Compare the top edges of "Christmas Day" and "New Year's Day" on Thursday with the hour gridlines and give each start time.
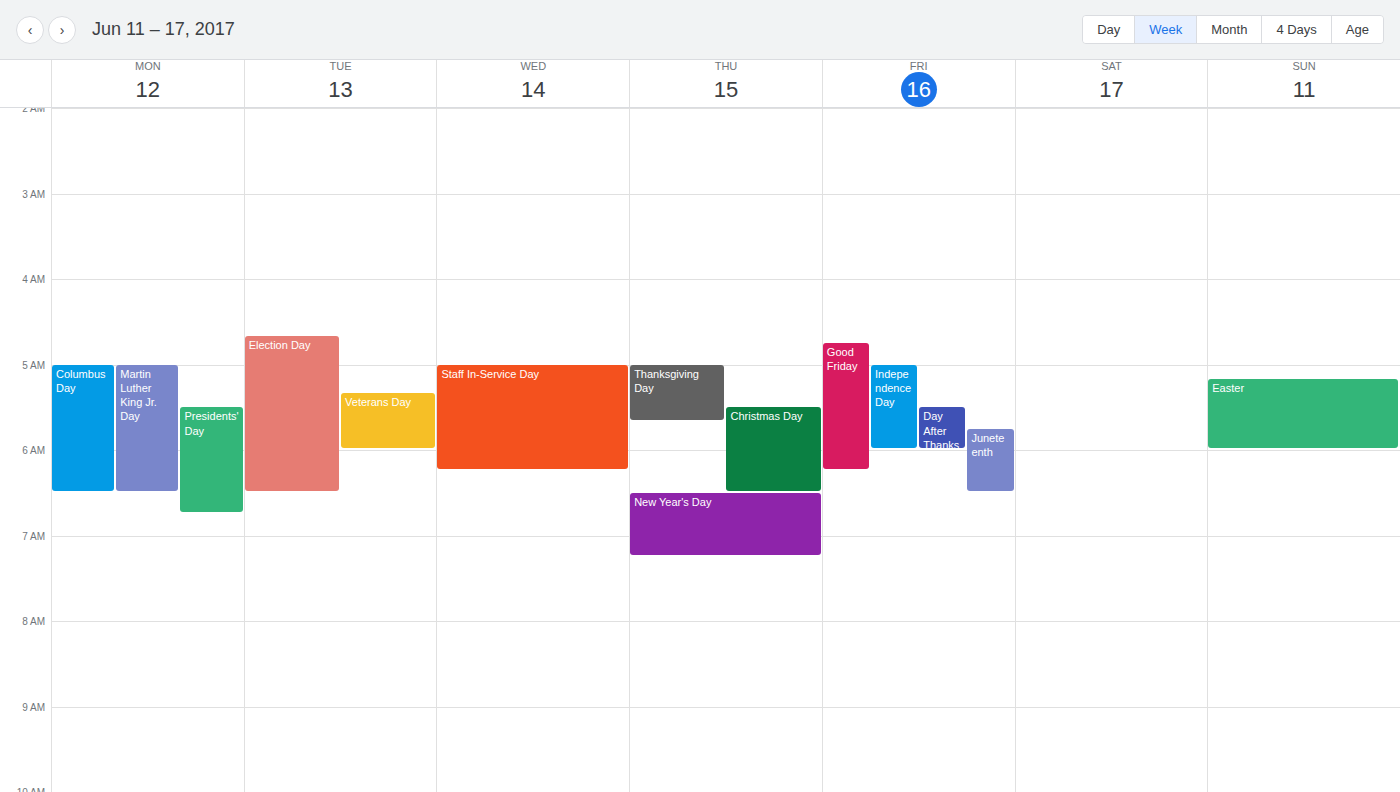
"Christmas Day": 5:30 AM, halfway between the 5 AM and 6 AM lines. "New Year's Day": 6:30 AM, halfway between the 6 AM and 7 AM lines.